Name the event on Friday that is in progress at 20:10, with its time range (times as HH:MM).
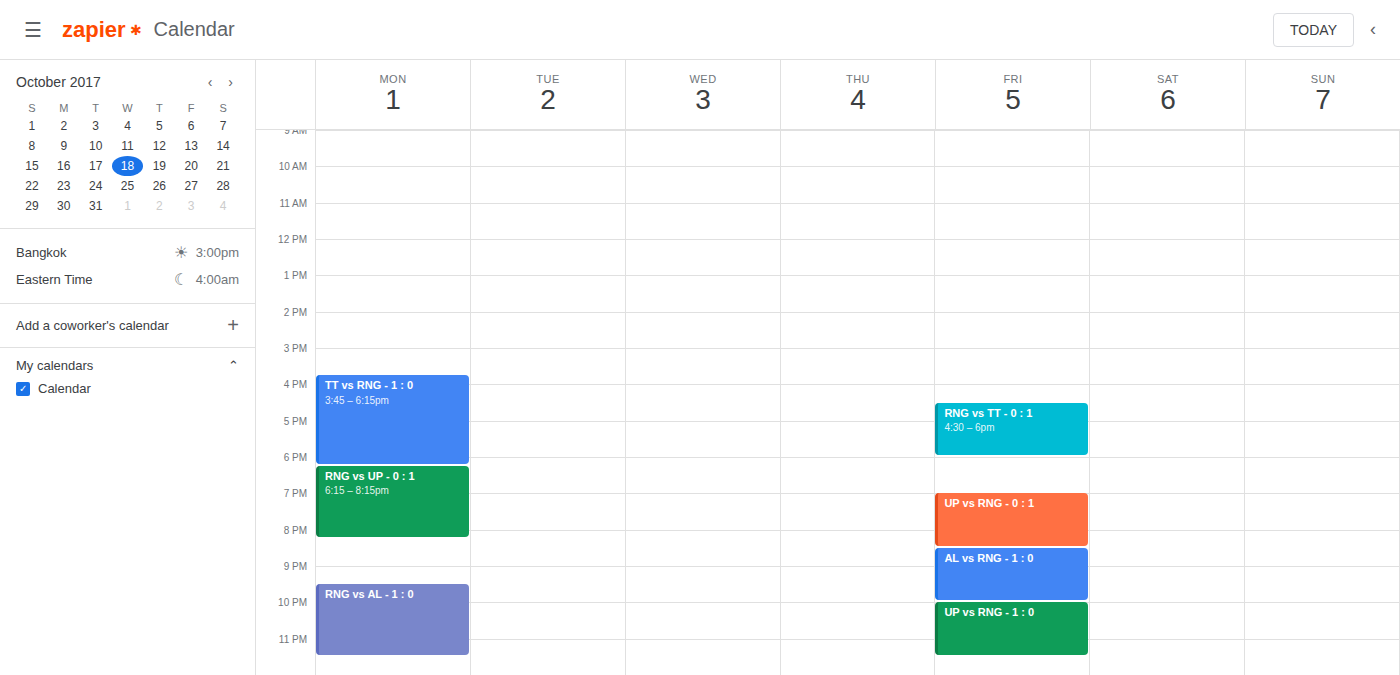
"UP vs RNG - 0 : 1", 19:00 to 20:30